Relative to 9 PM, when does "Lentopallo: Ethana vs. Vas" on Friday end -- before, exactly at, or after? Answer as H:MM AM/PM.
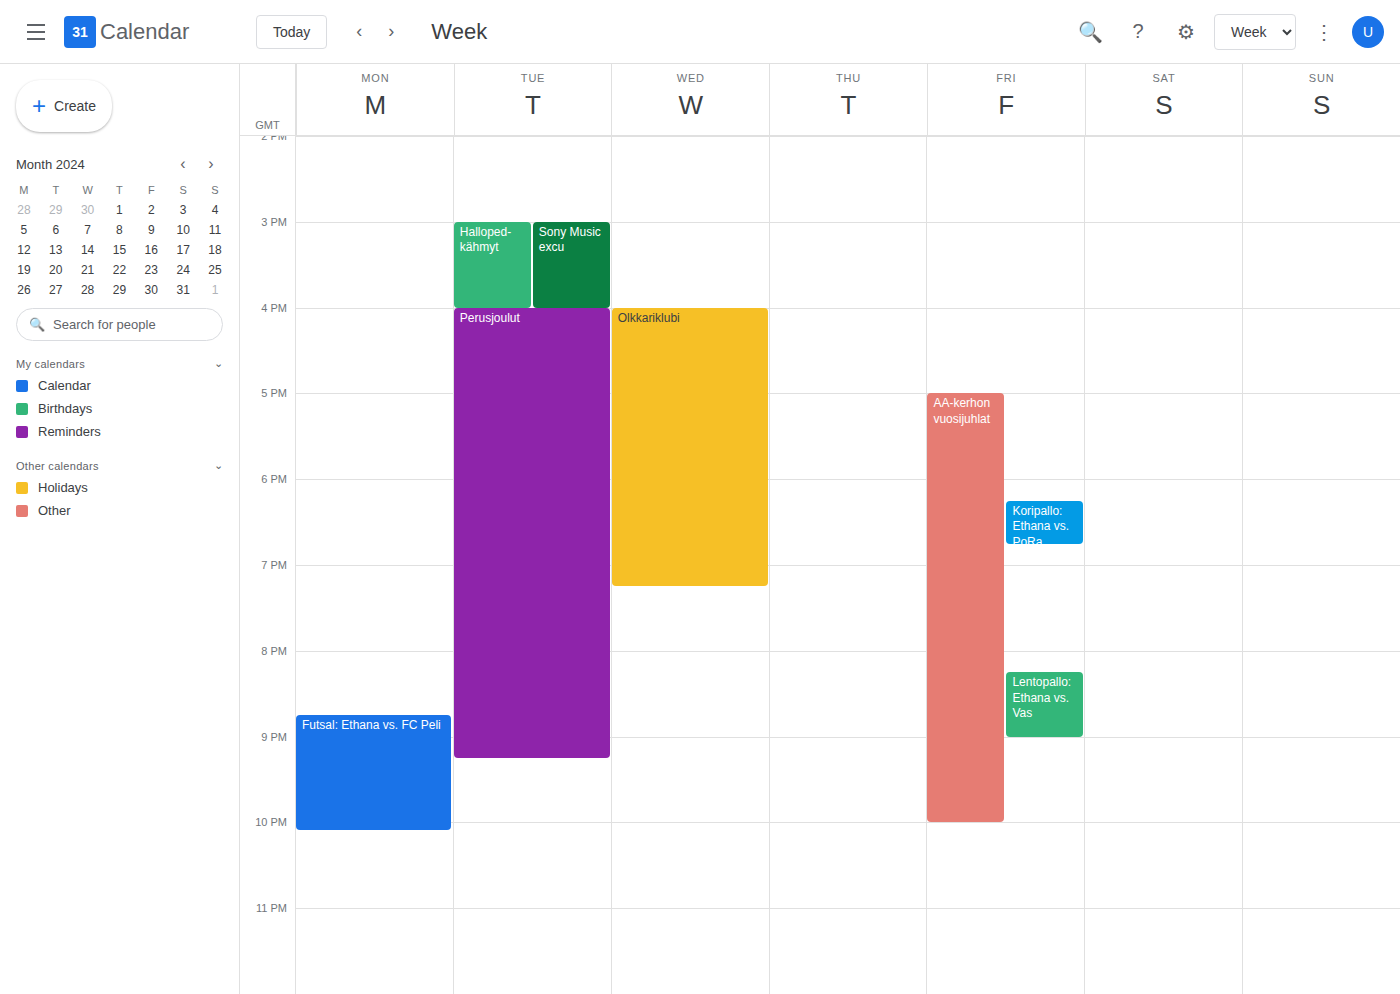
9:00 PM -- exactly at 9 PM, on the 9 PM line.